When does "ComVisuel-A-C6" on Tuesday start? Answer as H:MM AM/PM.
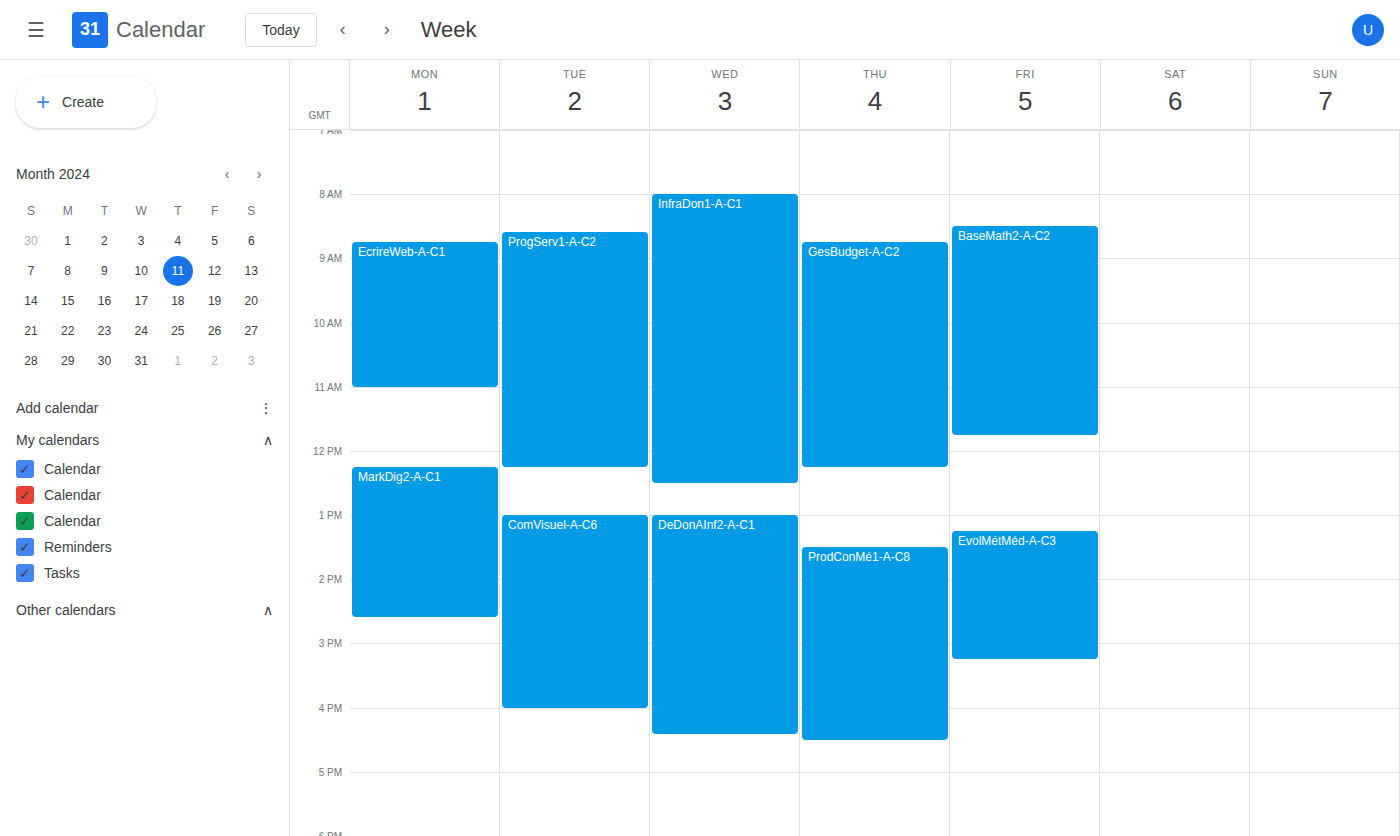
1:00 PM